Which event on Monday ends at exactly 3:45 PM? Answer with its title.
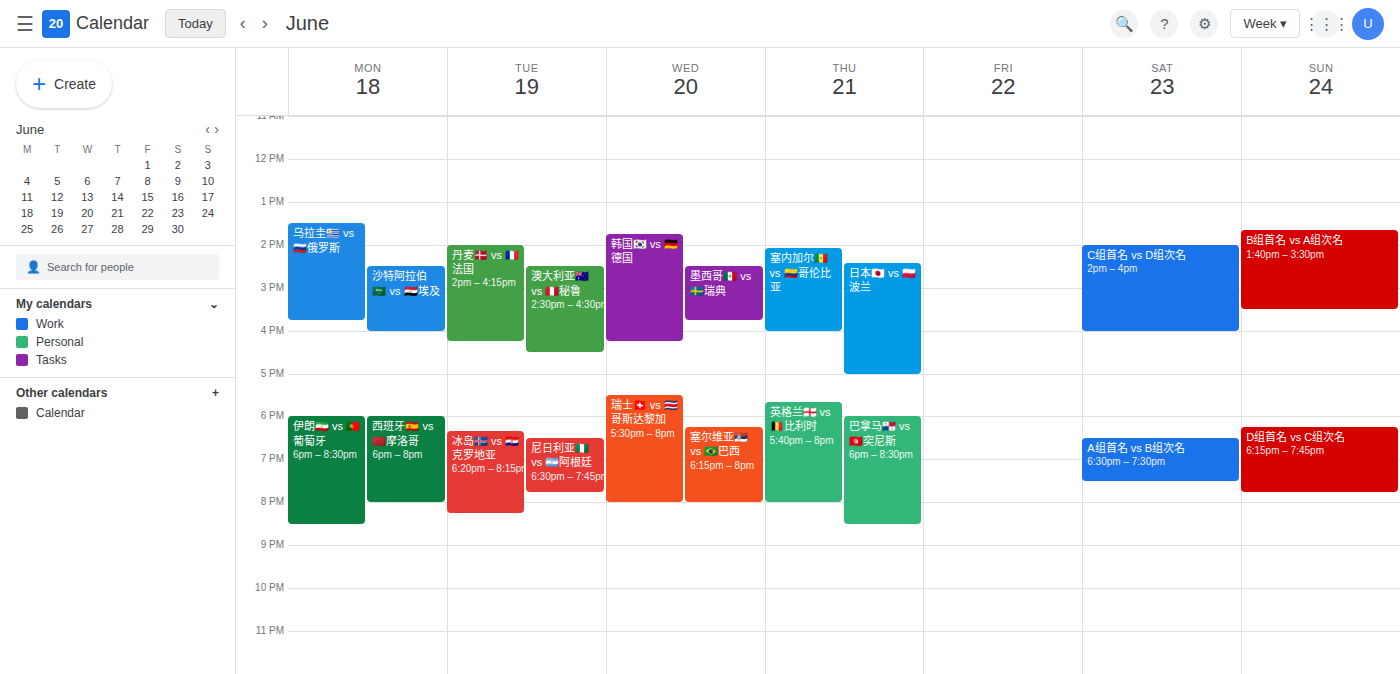
"乌拉圭🇺🇾 vs 🇷🇺俄罗斯"